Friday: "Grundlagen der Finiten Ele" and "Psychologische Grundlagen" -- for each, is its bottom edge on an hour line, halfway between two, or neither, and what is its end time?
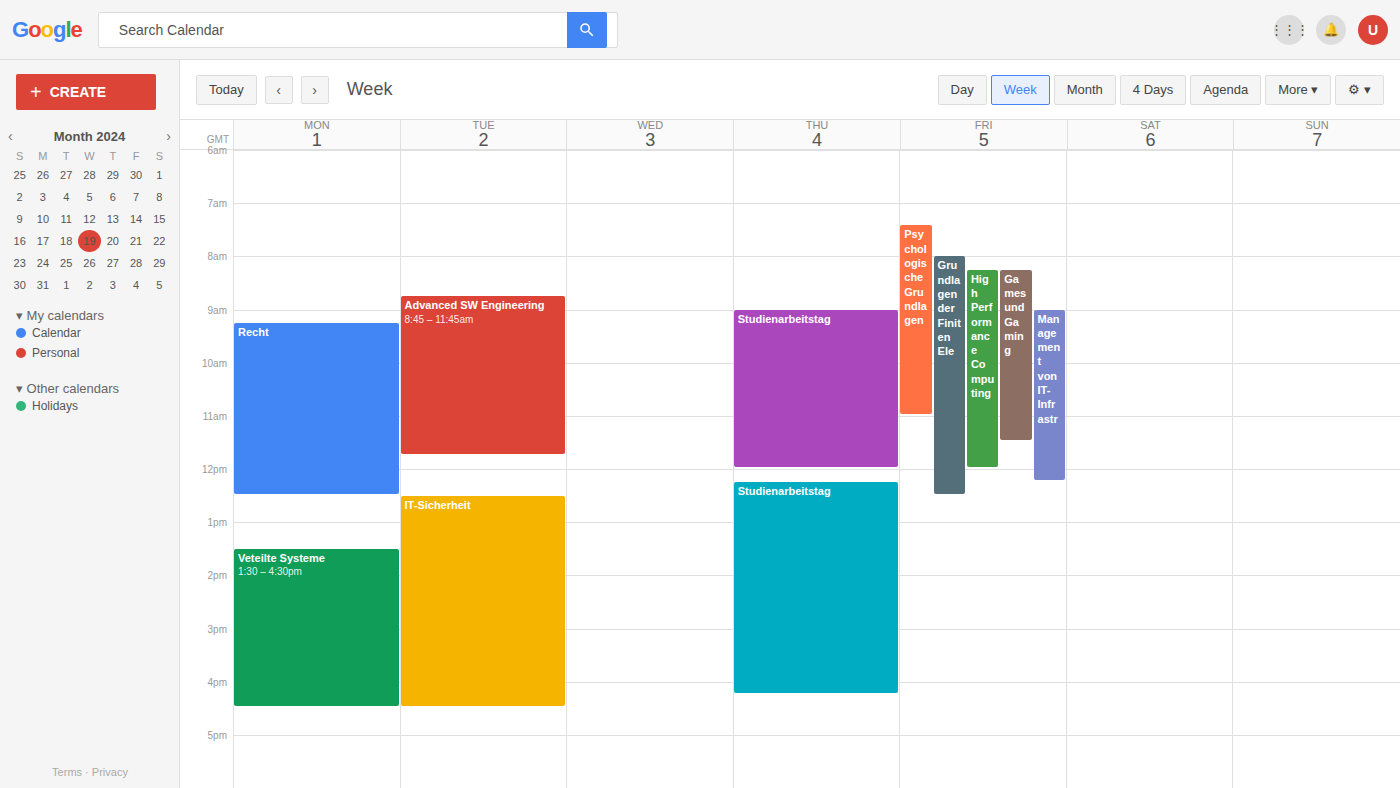
"Grundlagen der Finiten Ele": 12:30 PM, halfway between the 12 PM and 1 PM lines. "Psychologische Grundlagen": 11:00 AM, exactly on the 11 AM line.